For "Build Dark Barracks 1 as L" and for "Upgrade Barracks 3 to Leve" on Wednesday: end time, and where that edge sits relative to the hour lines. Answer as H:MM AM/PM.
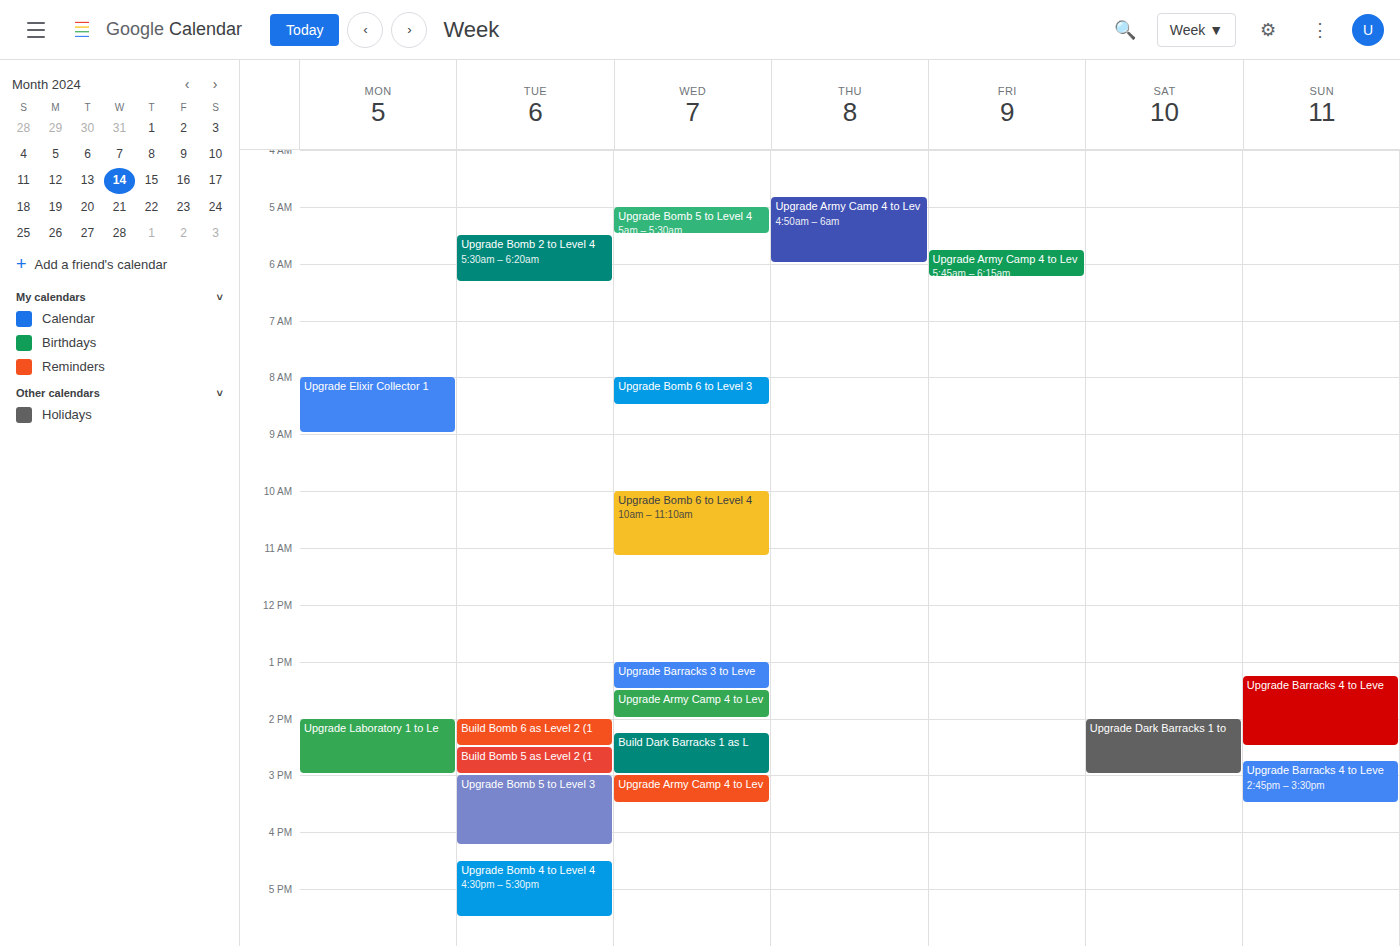
"Build Dark Barracks 1 as L": 3:00 PM, exactly on the 3 PM line. "Upgrade Barracks 3 to Leve": 1:30 PM, halfway between the 1 PM and 2 PM lines.